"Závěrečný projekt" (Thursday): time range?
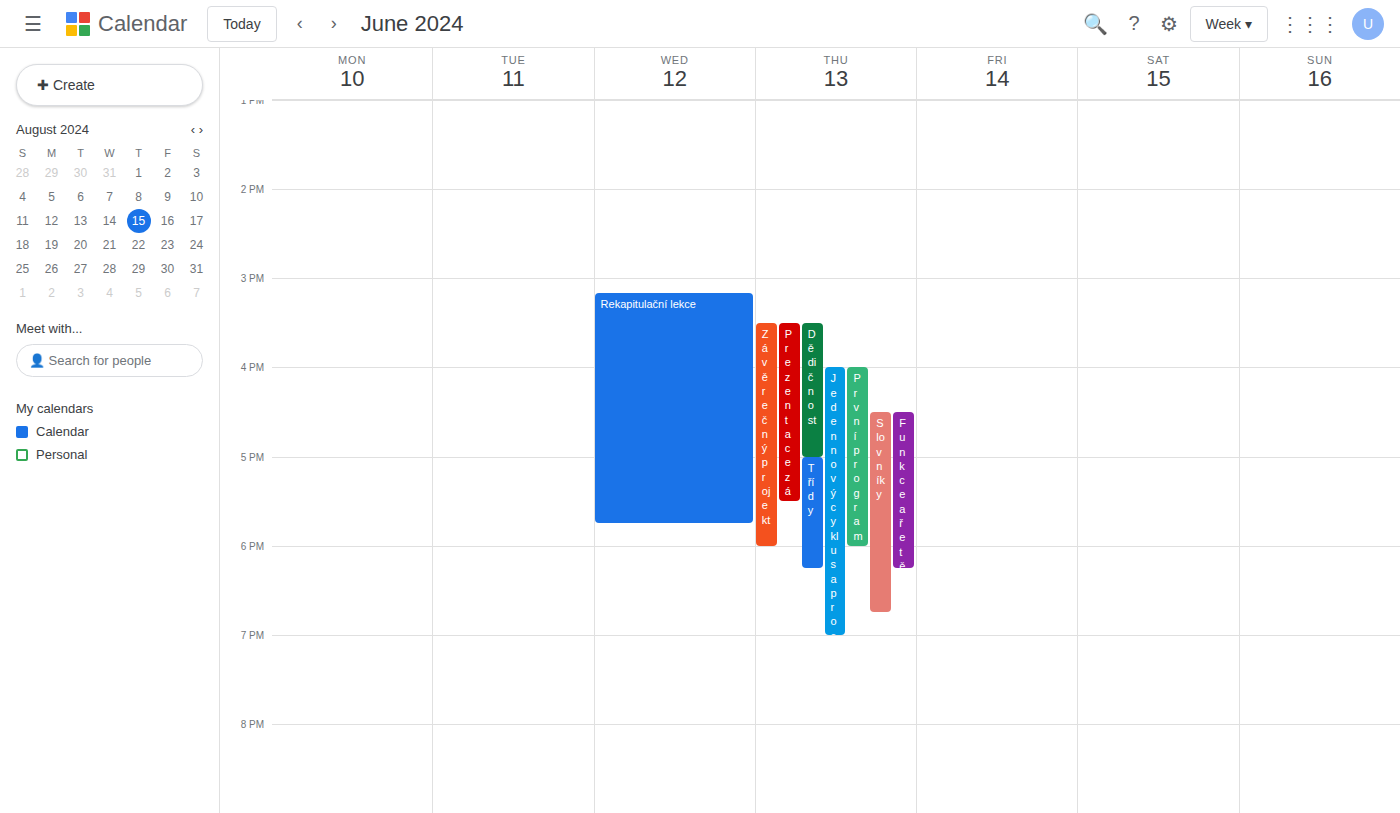
3:30 PM to 6:00 PM